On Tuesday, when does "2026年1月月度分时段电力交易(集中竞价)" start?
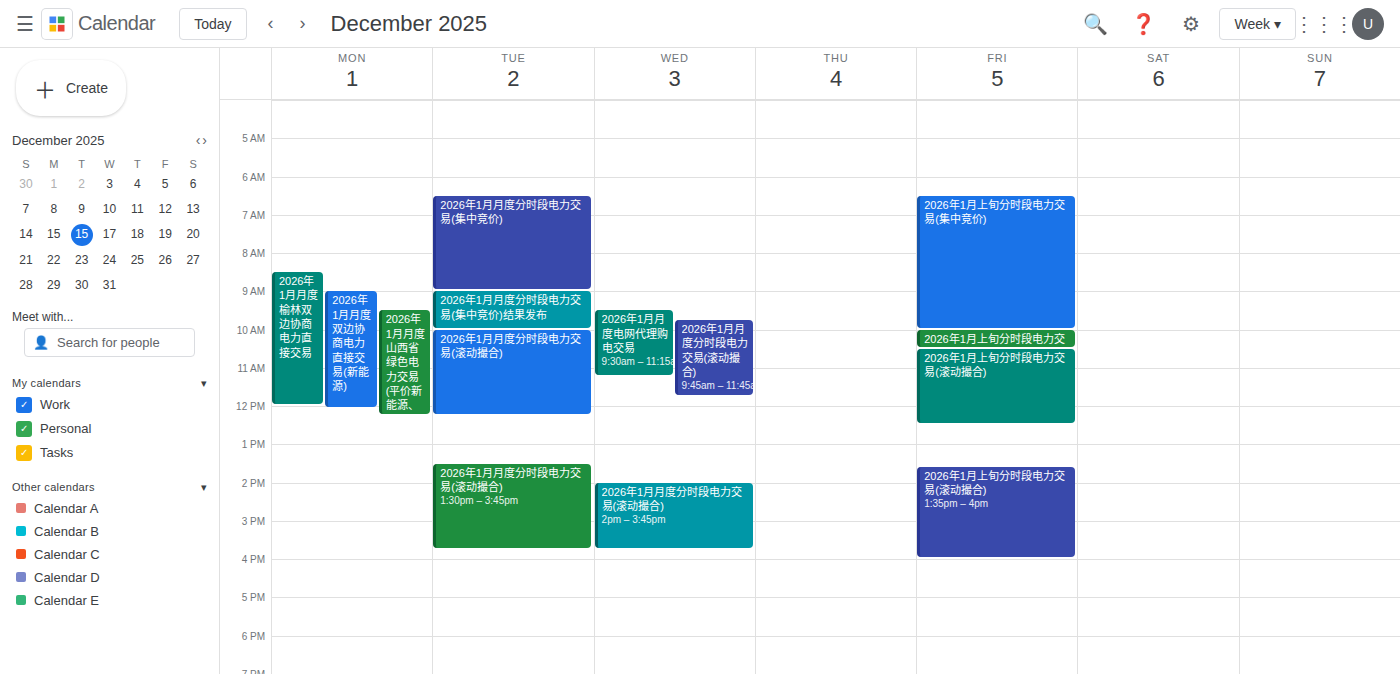
6:30 AM